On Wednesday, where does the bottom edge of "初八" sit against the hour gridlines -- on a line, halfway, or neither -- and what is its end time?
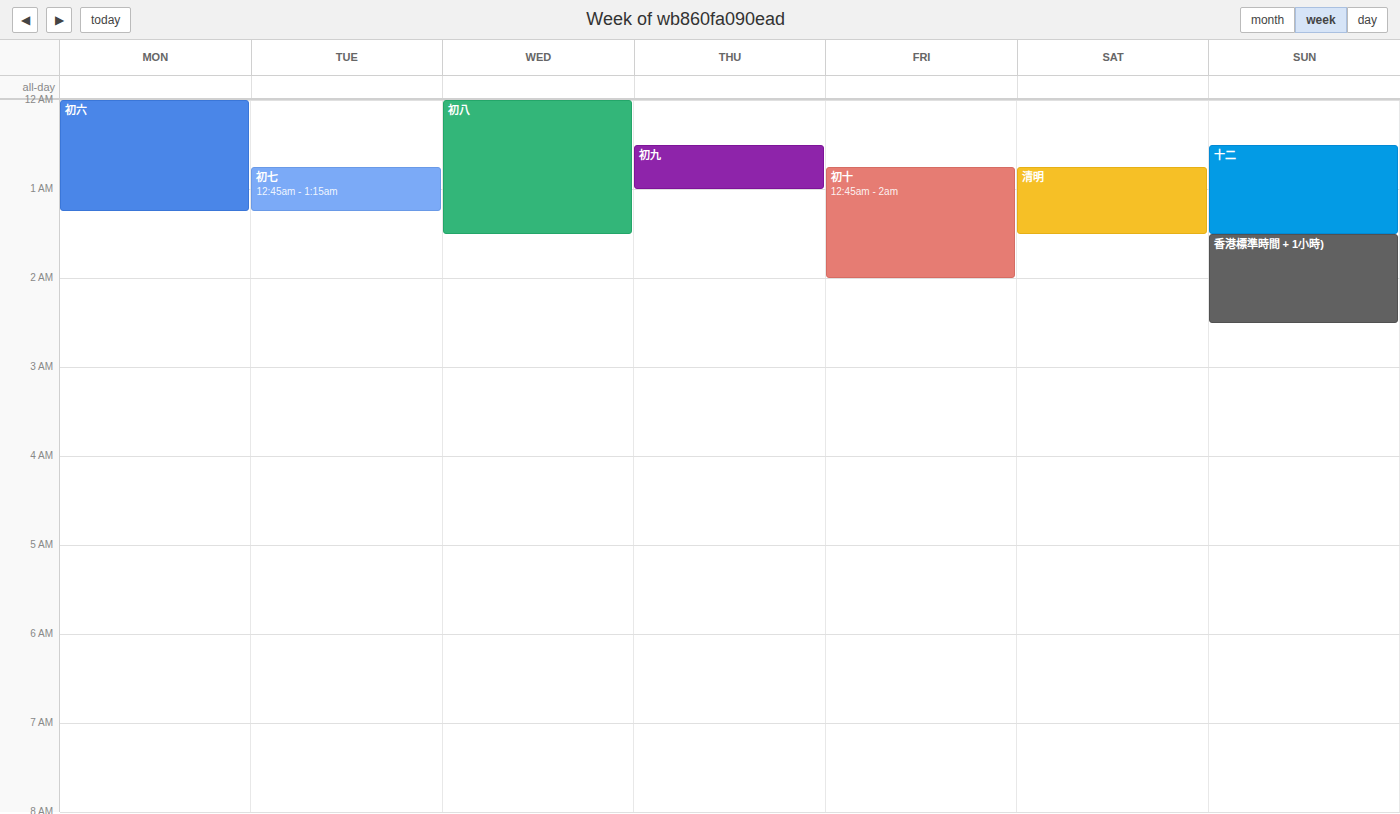
01:30 -- halfway between the 01:00 and 02:00 lines.